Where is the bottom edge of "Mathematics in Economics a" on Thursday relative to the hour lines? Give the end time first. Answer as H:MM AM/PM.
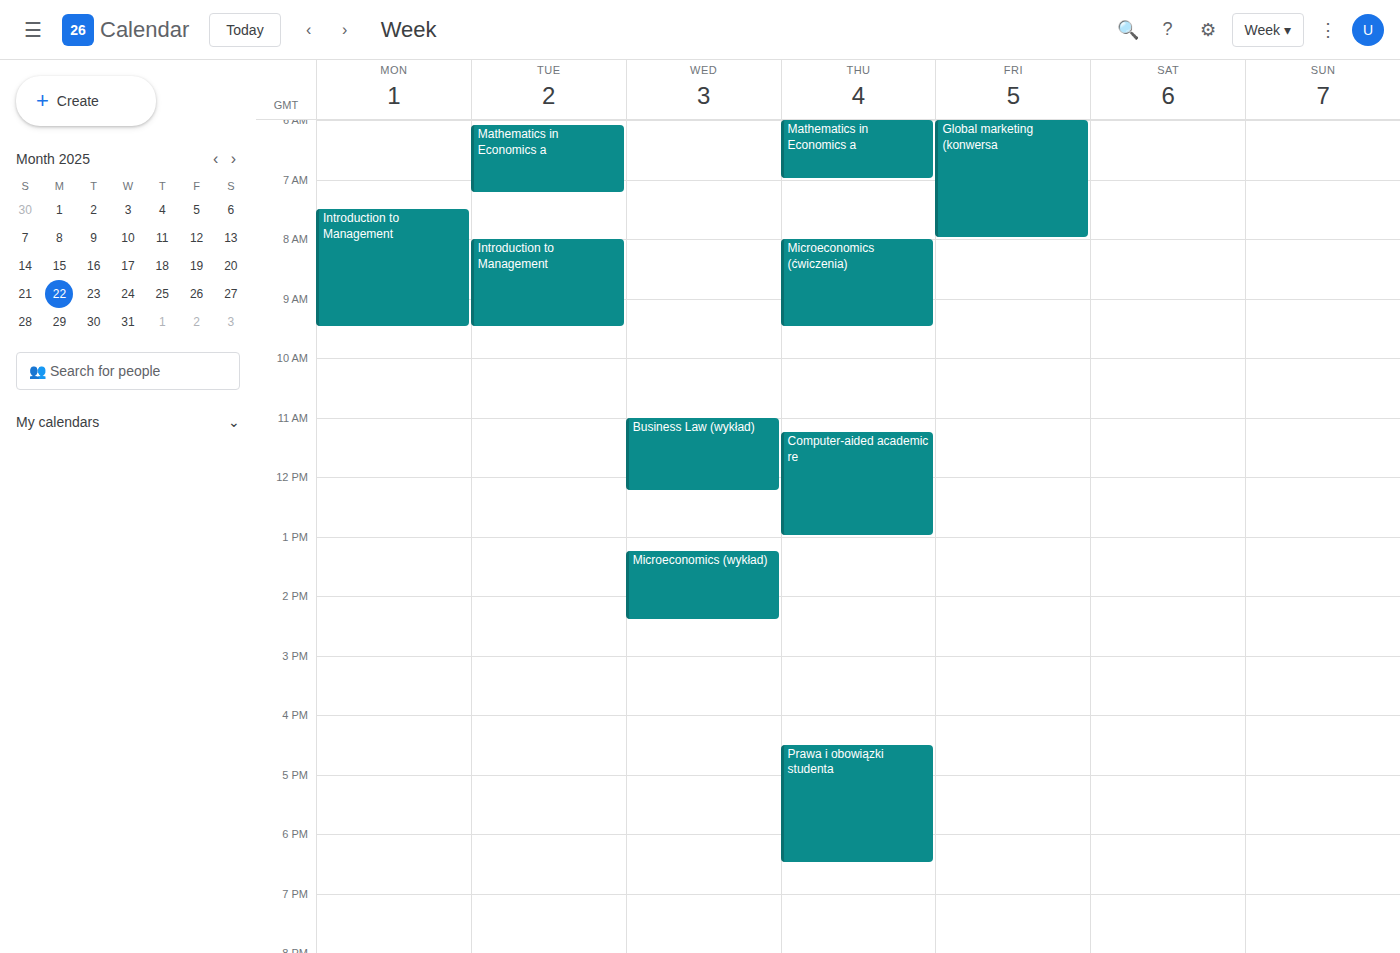
7:00 AM -- exactly on the 7 AM line.